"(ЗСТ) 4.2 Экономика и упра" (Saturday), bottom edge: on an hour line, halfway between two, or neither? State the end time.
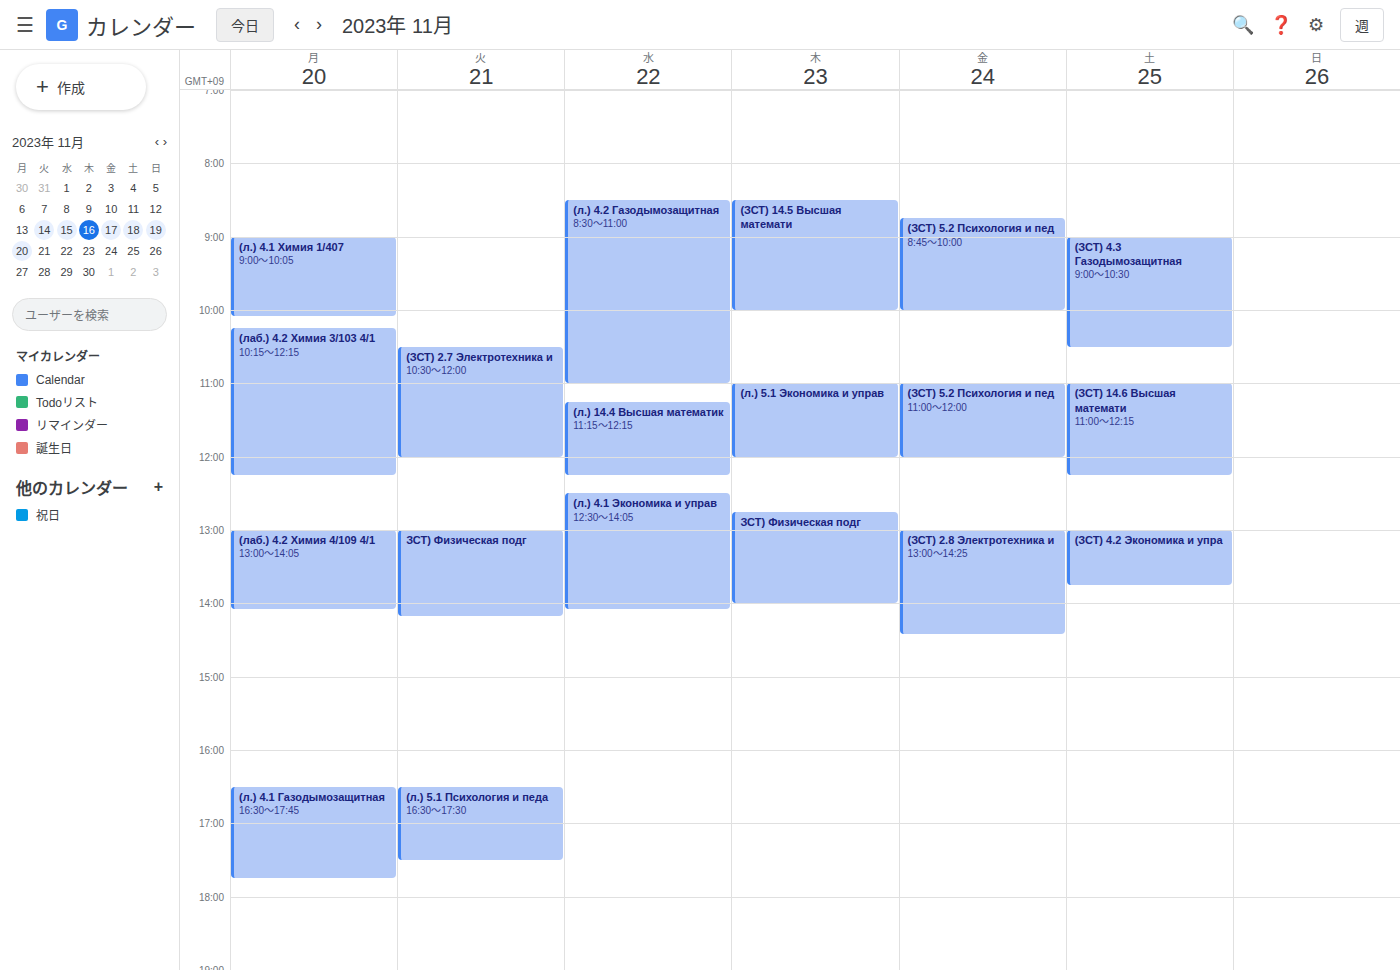
1:45 PM -- neither: three quarters of the way from the 1 PM line to the 2 PM line.